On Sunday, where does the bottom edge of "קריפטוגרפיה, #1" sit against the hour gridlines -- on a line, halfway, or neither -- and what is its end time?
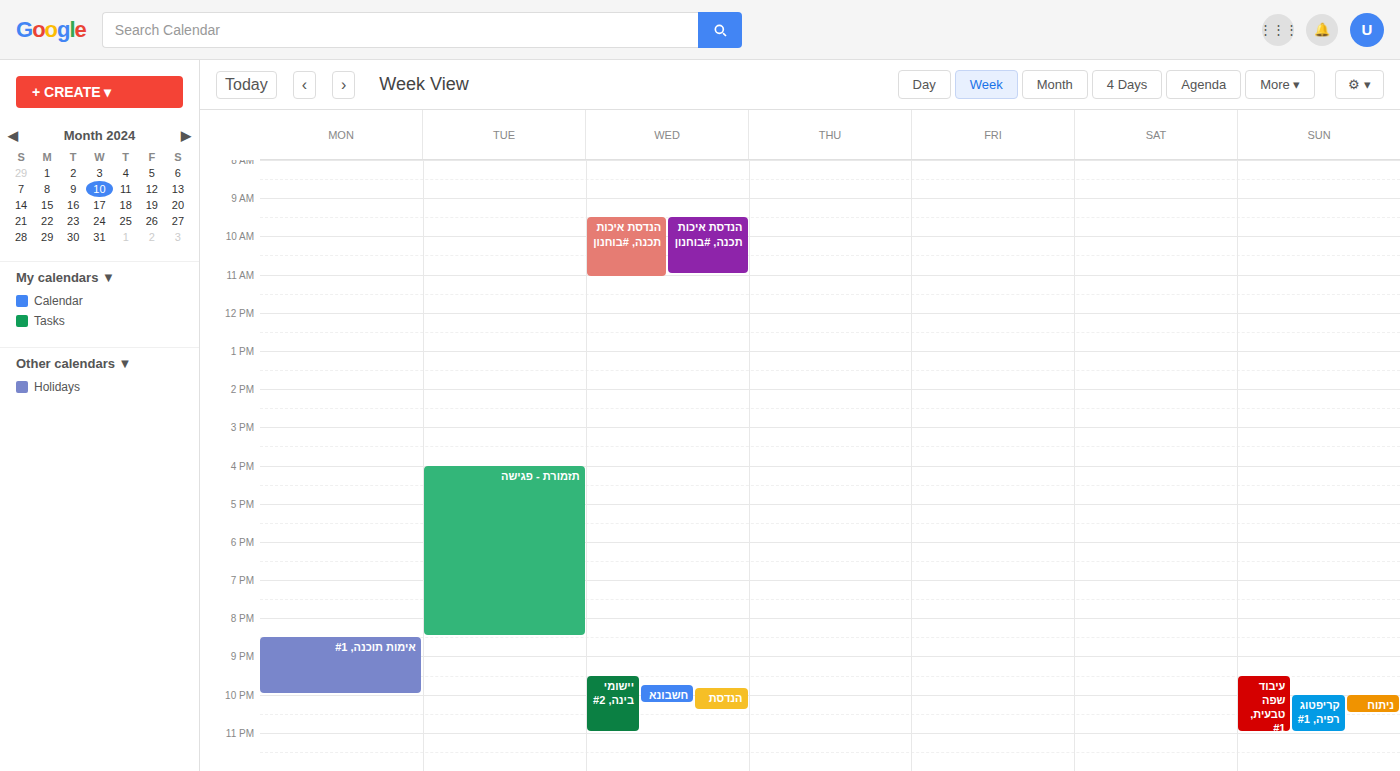
11:00 PM -- exactly on the 11 PM line.